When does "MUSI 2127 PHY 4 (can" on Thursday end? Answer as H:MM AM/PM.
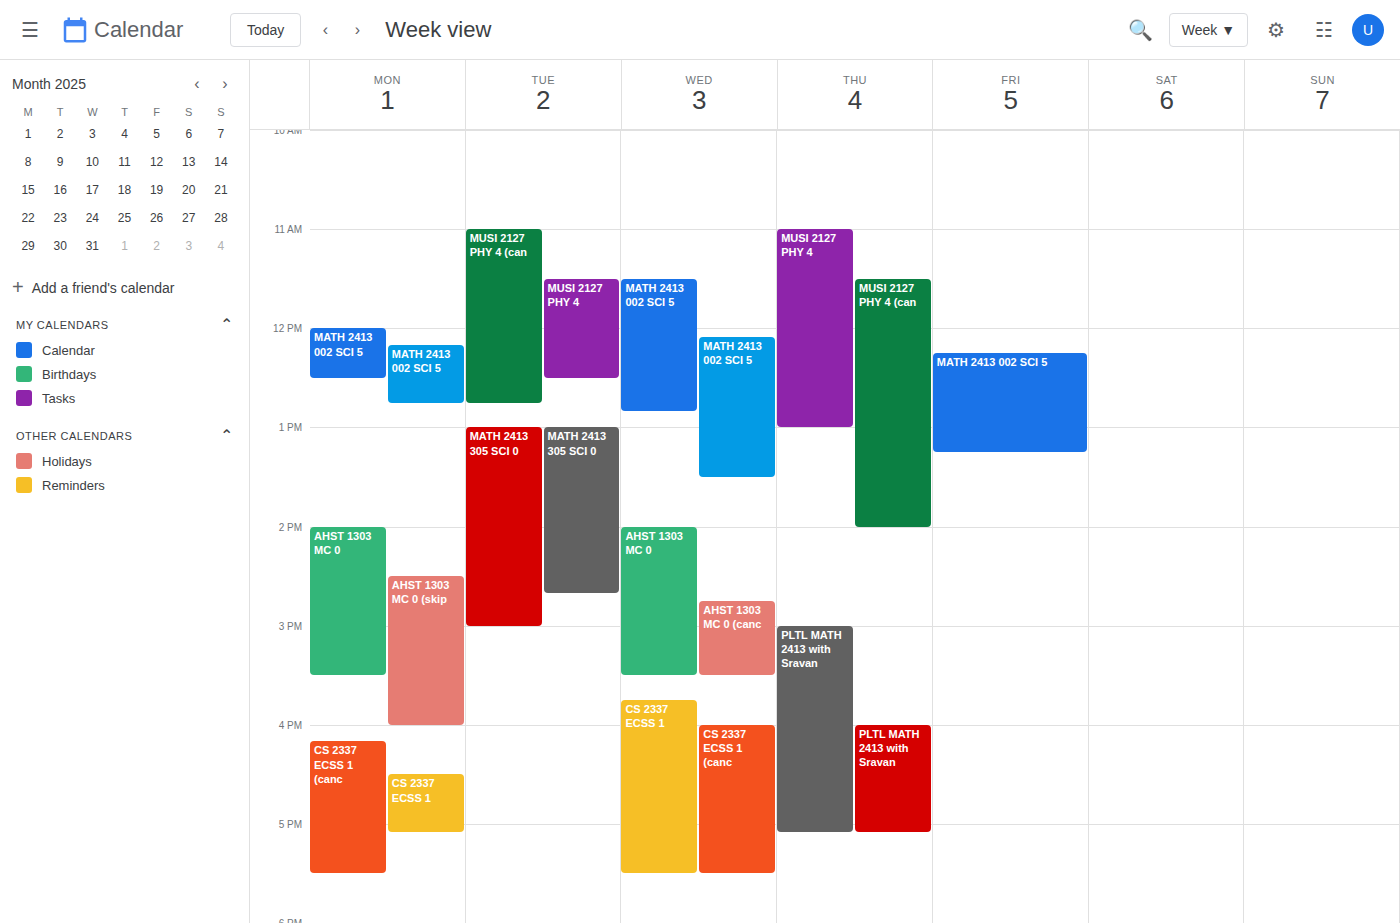
2:00 PM